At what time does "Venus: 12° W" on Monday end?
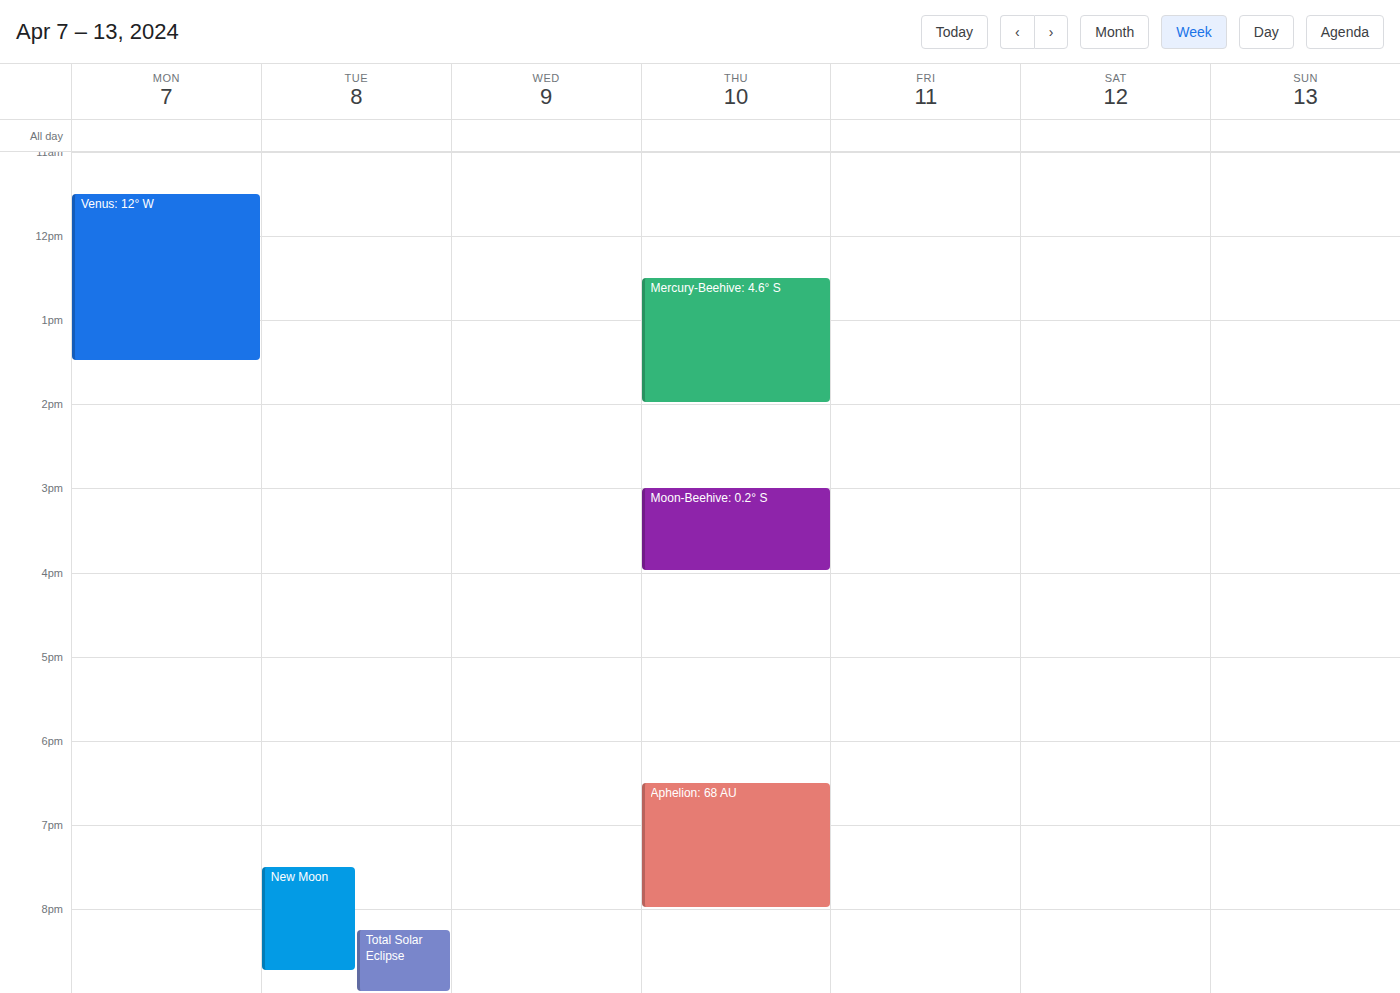
1:30 PM